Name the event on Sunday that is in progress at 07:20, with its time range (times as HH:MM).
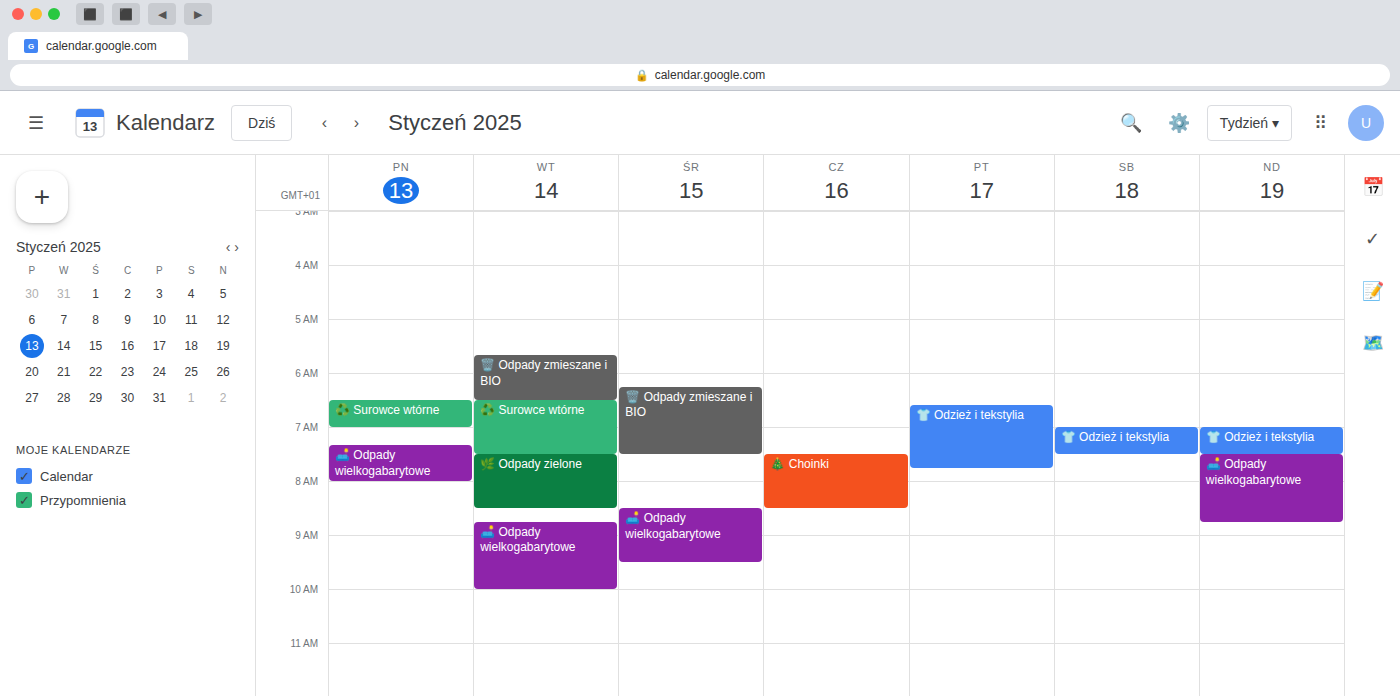
"👕 Odzież i tekstylia", 07:00 to 07:30